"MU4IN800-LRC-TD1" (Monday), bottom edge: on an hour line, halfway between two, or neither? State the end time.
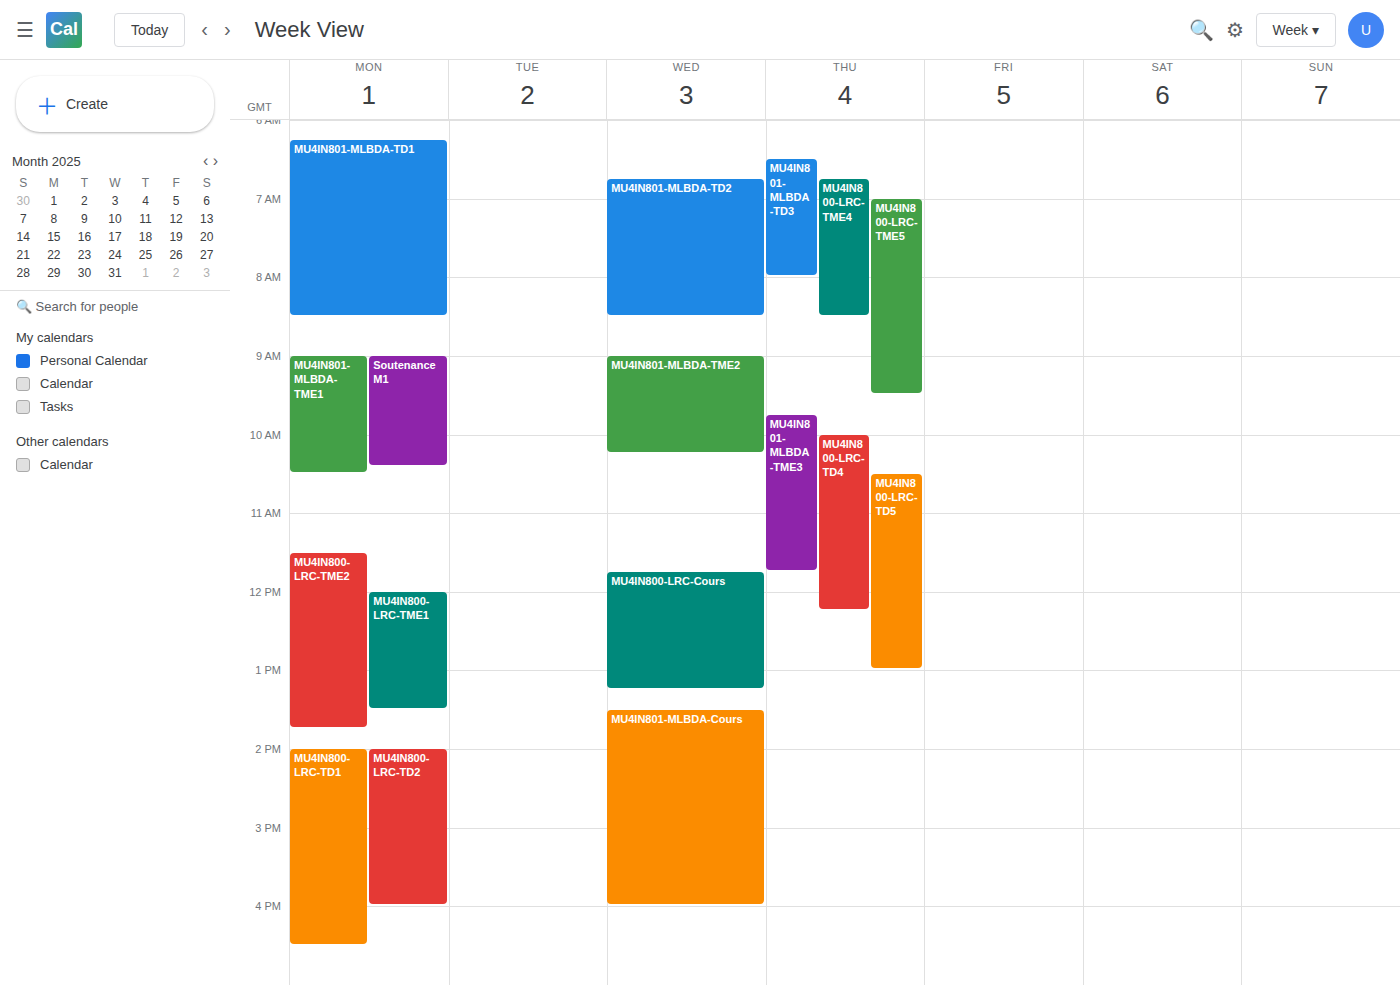
4:30 PM -- halfway between the 4 PM and 5 PM lines.